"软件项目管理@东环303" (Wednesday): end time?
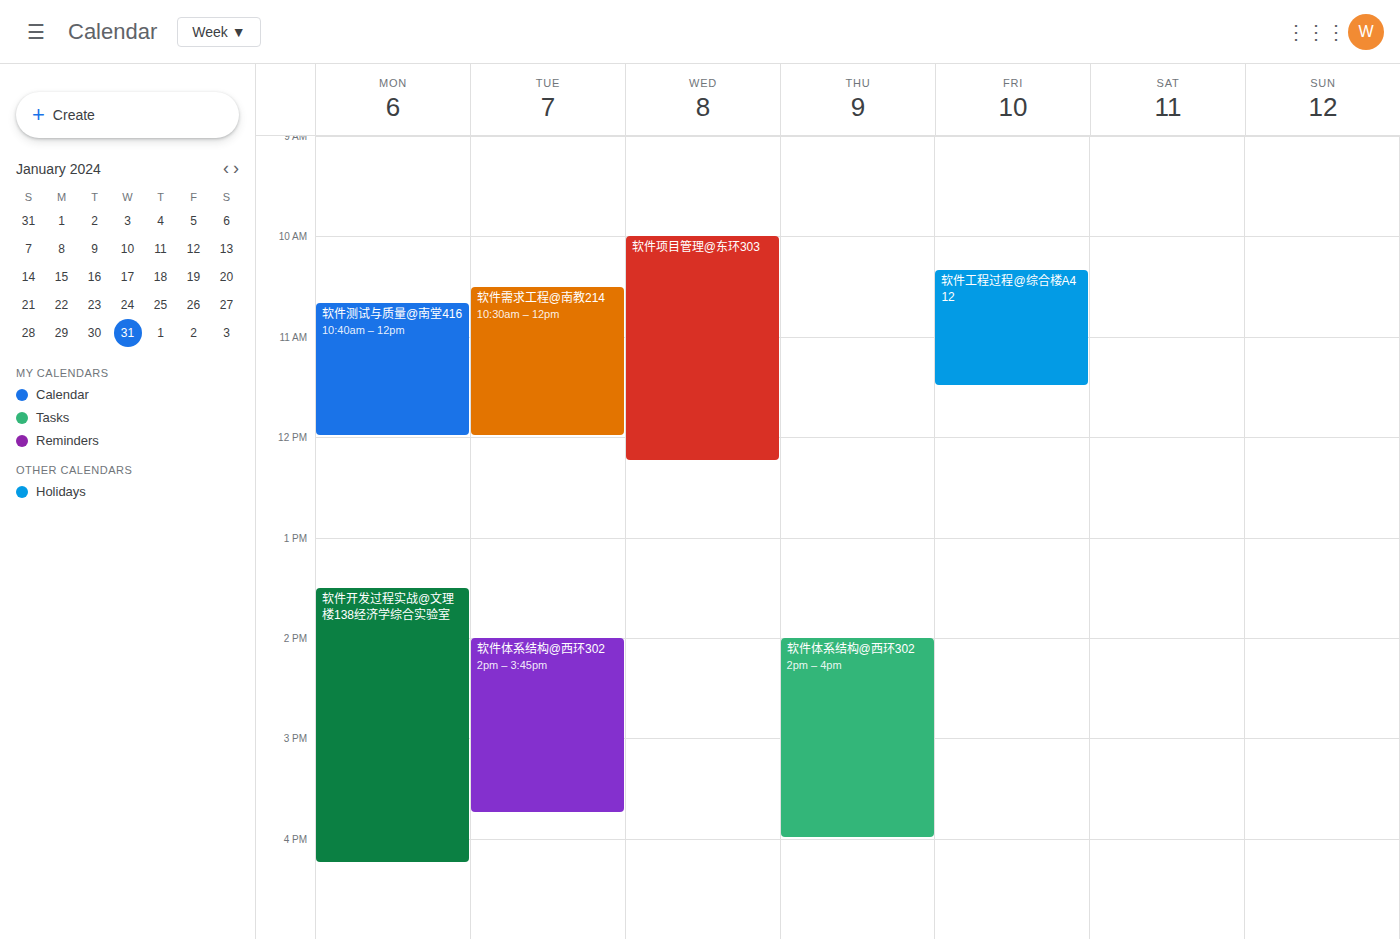
12:15 PM